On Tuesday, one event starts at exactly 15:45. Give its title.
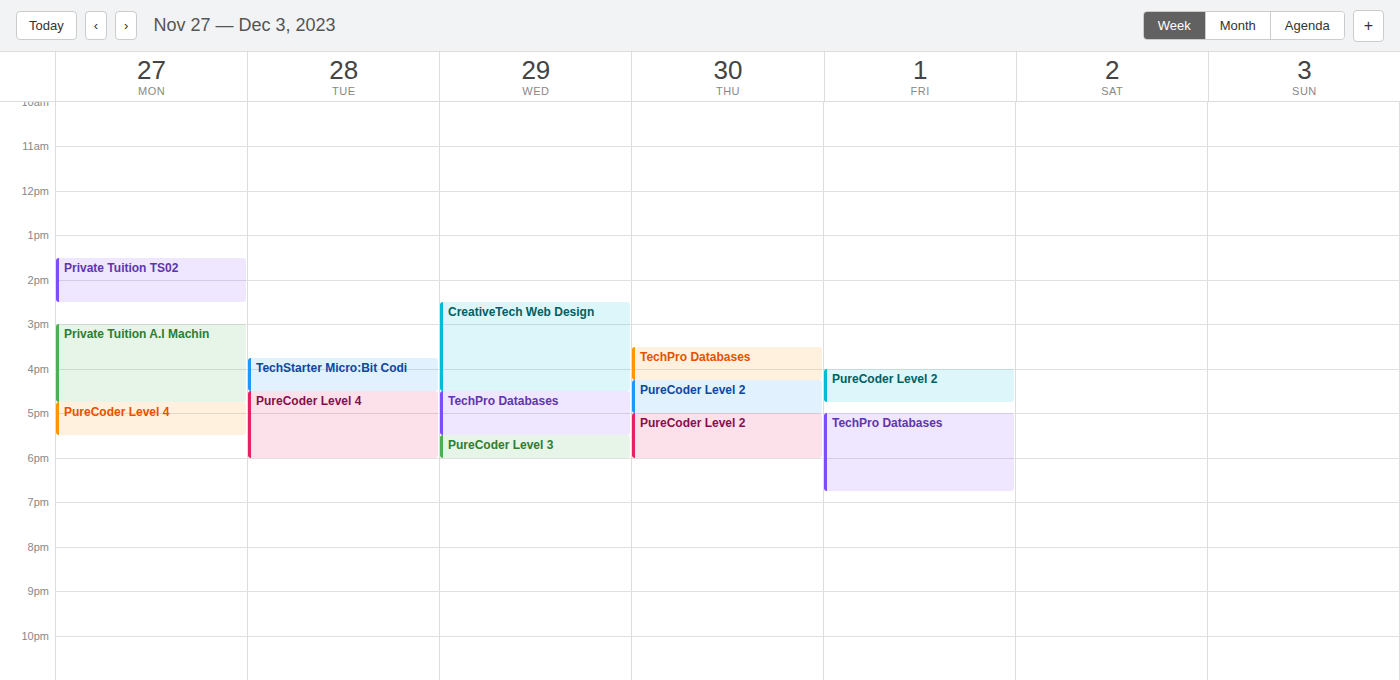
"TechStarter Micro:Bit Codi"